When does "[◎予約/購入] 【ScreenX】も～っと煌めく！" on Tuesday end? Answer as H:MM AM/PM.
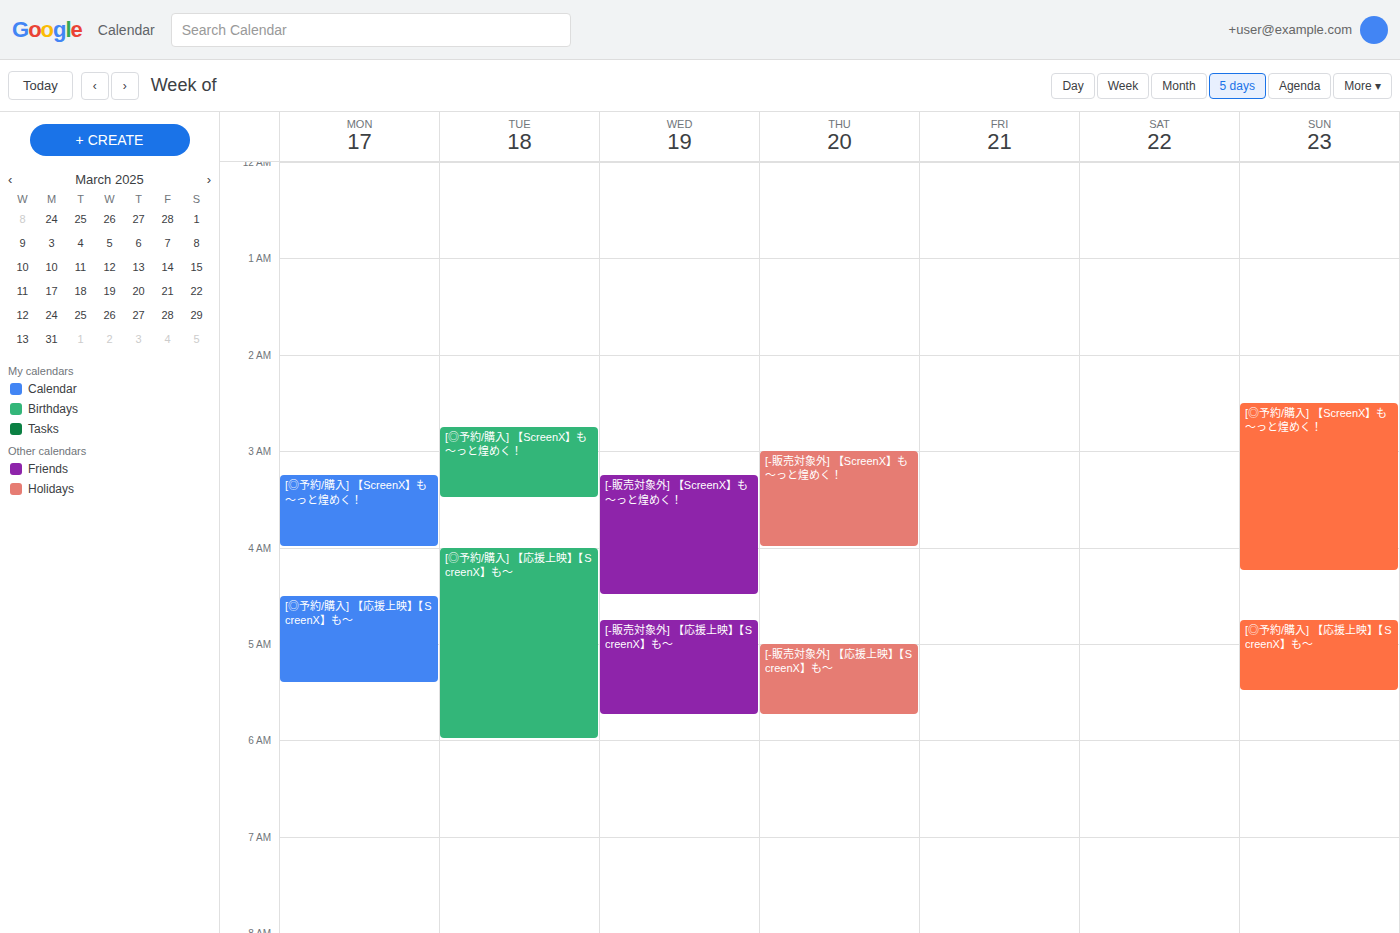
3:30 AM